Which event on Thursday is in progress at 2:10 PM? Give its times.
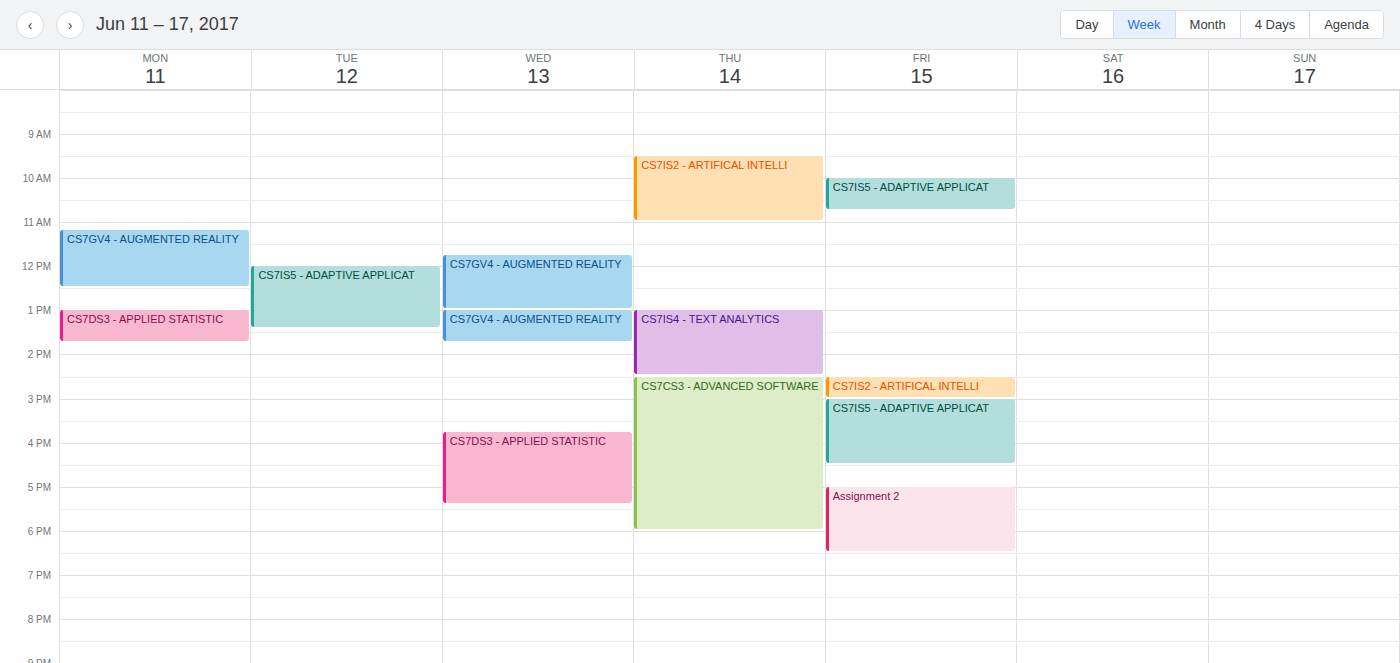
"CS7IS4 - TEXT ANALYTICS", 1:00 PM to 2:30 PM